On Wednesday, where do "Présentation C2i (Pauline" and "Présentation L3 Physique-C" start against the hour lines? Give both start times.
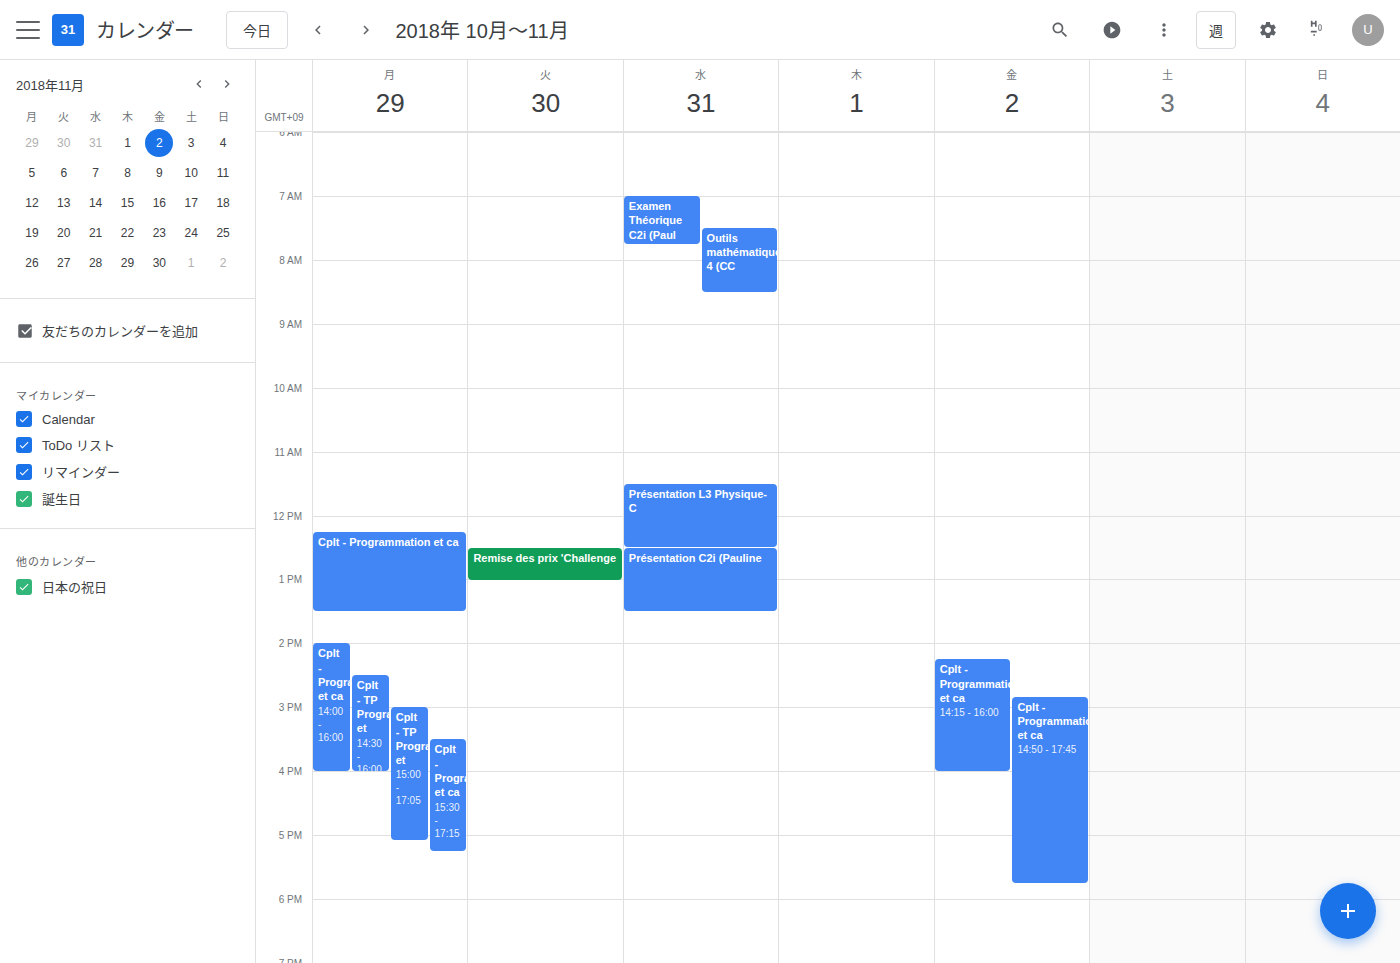
"Présentation C2i (Pauline": 12:30 PM, halfway between the 12 PM and 1 PM lines. "Présentation L3 Physique-C": 11:30 AM, halfway between the 11 AM and 12 PM lines.